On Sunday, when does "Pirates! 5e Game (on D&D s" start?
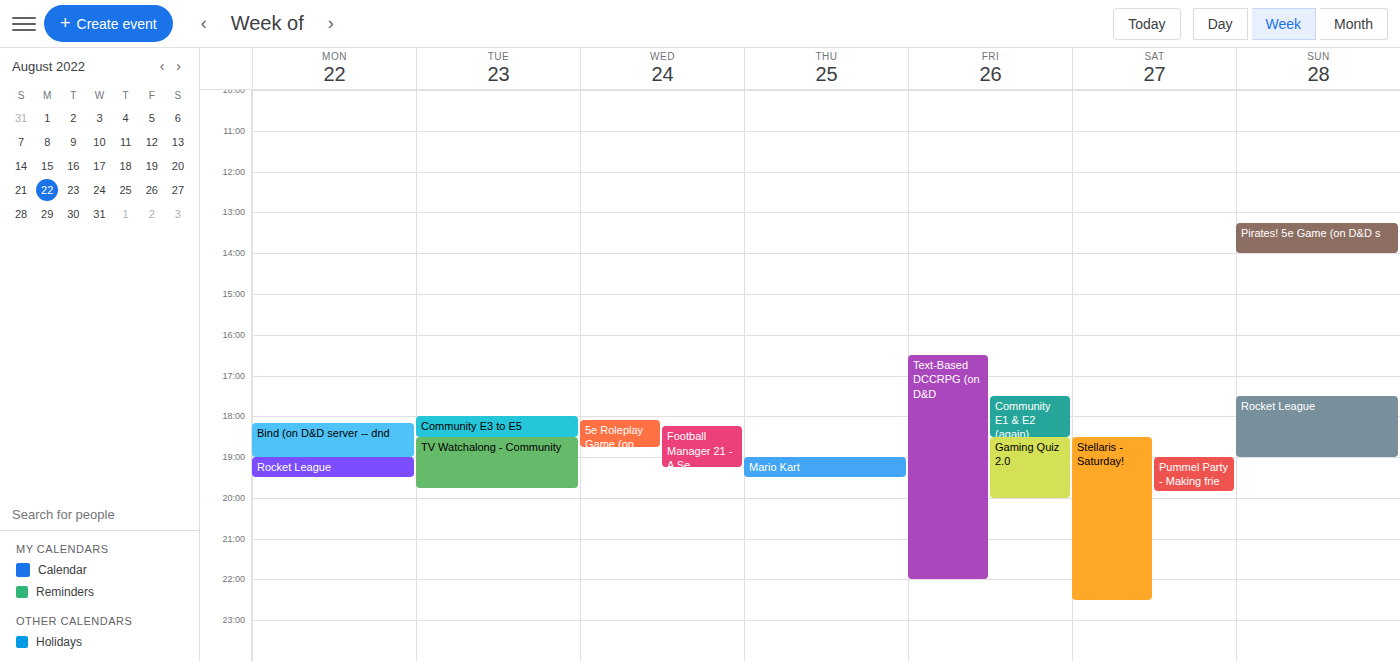
1:15 PM